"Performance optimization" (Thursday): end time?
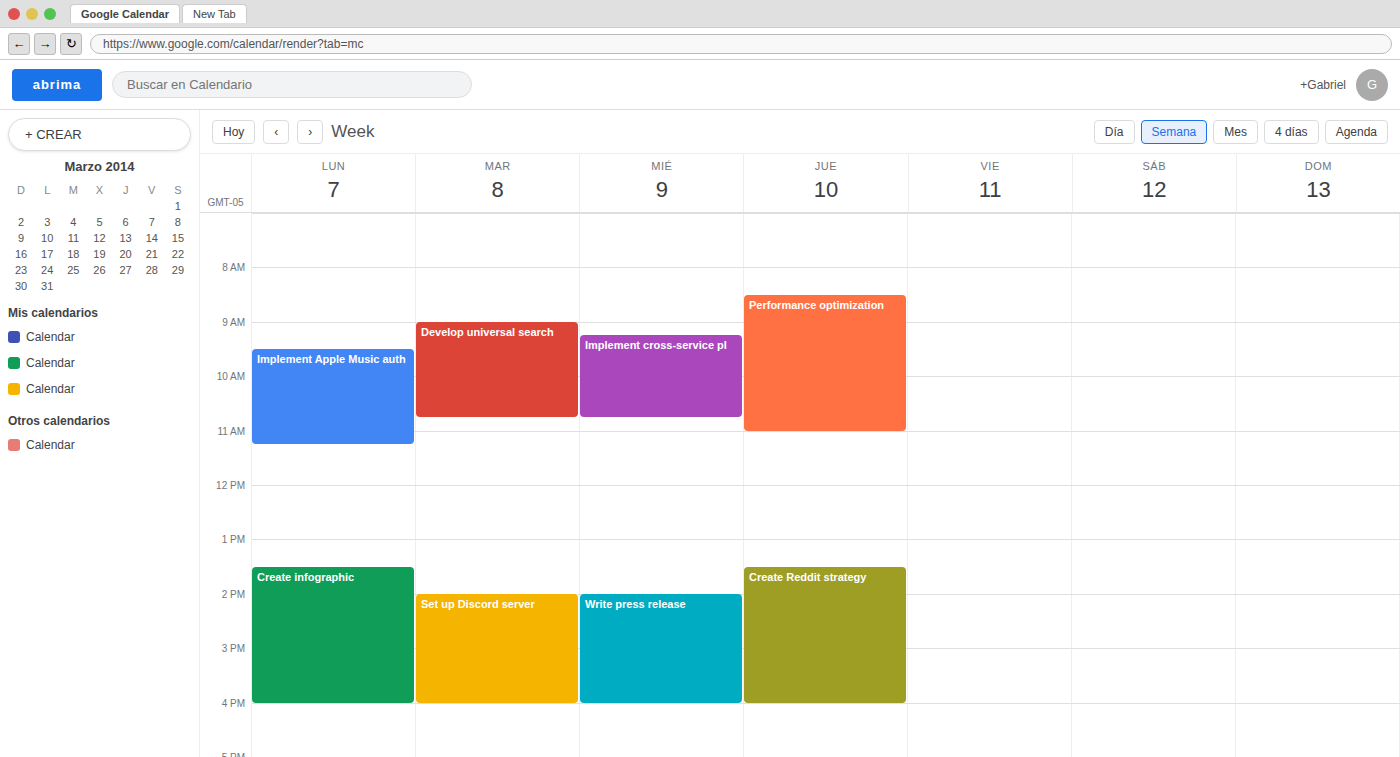
11:00